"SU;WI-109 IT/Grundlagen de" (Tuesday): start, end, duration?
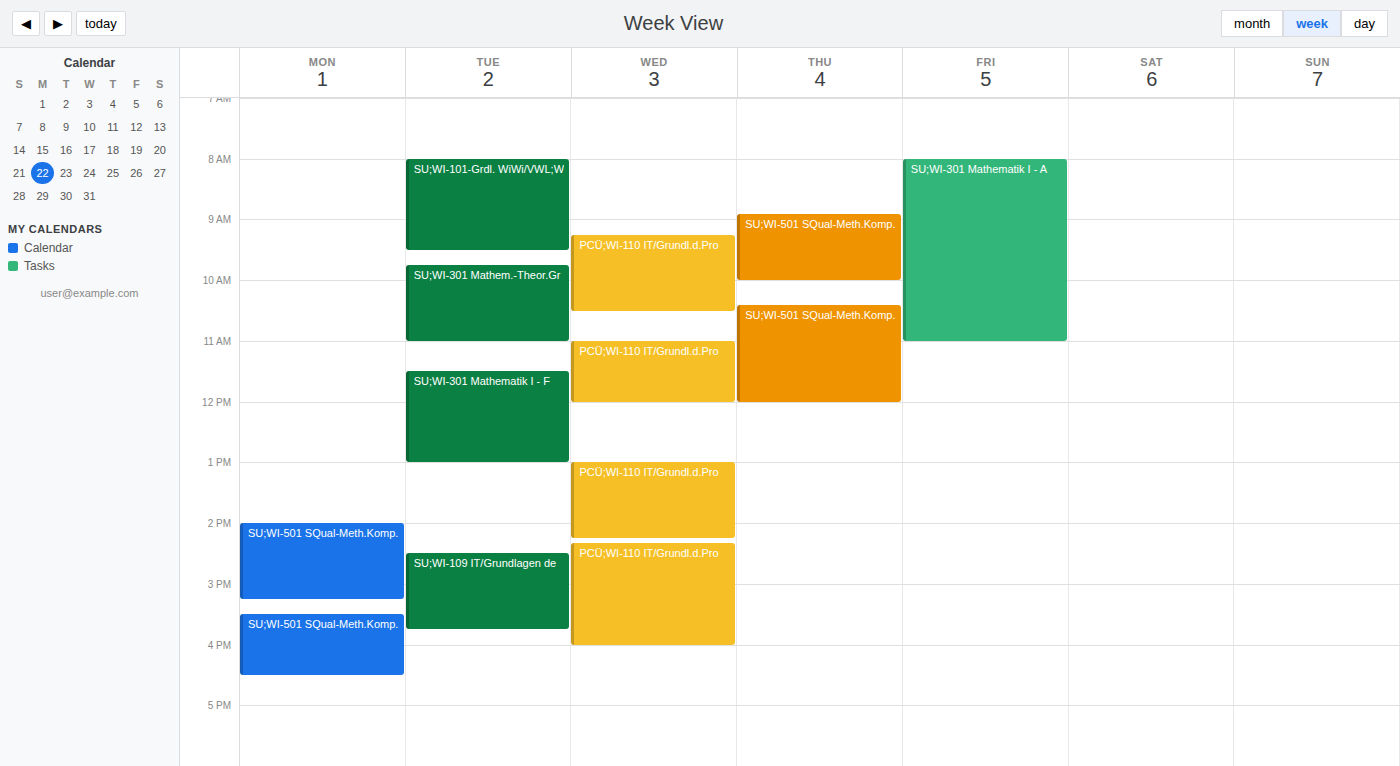
2:30 PM to 3:45 PM, 1 hour 15 minutes